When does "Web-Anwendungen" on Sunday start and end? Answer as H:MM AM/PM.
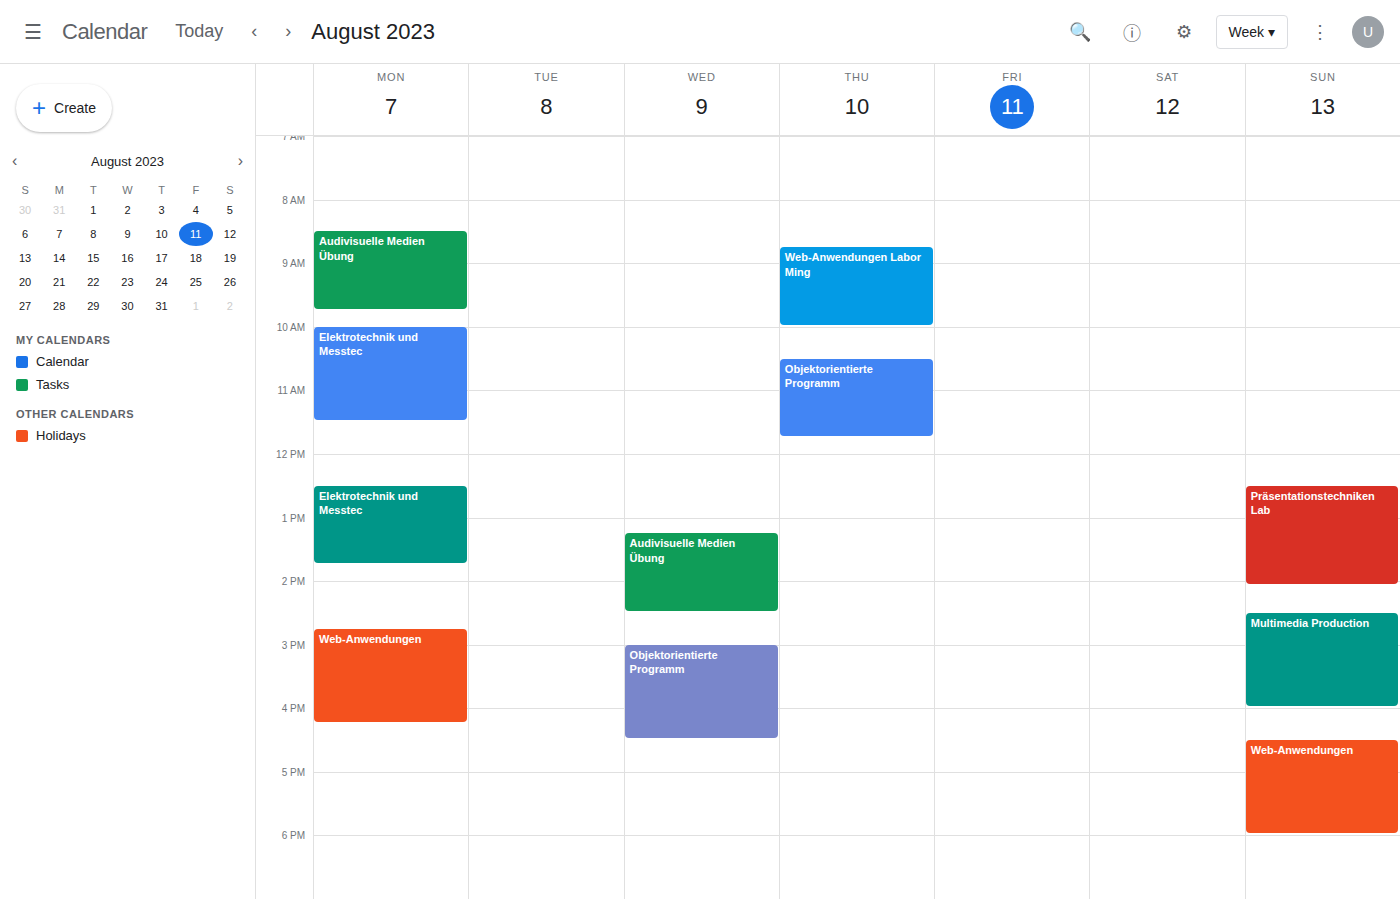
4:30 PM to 6:00 PM